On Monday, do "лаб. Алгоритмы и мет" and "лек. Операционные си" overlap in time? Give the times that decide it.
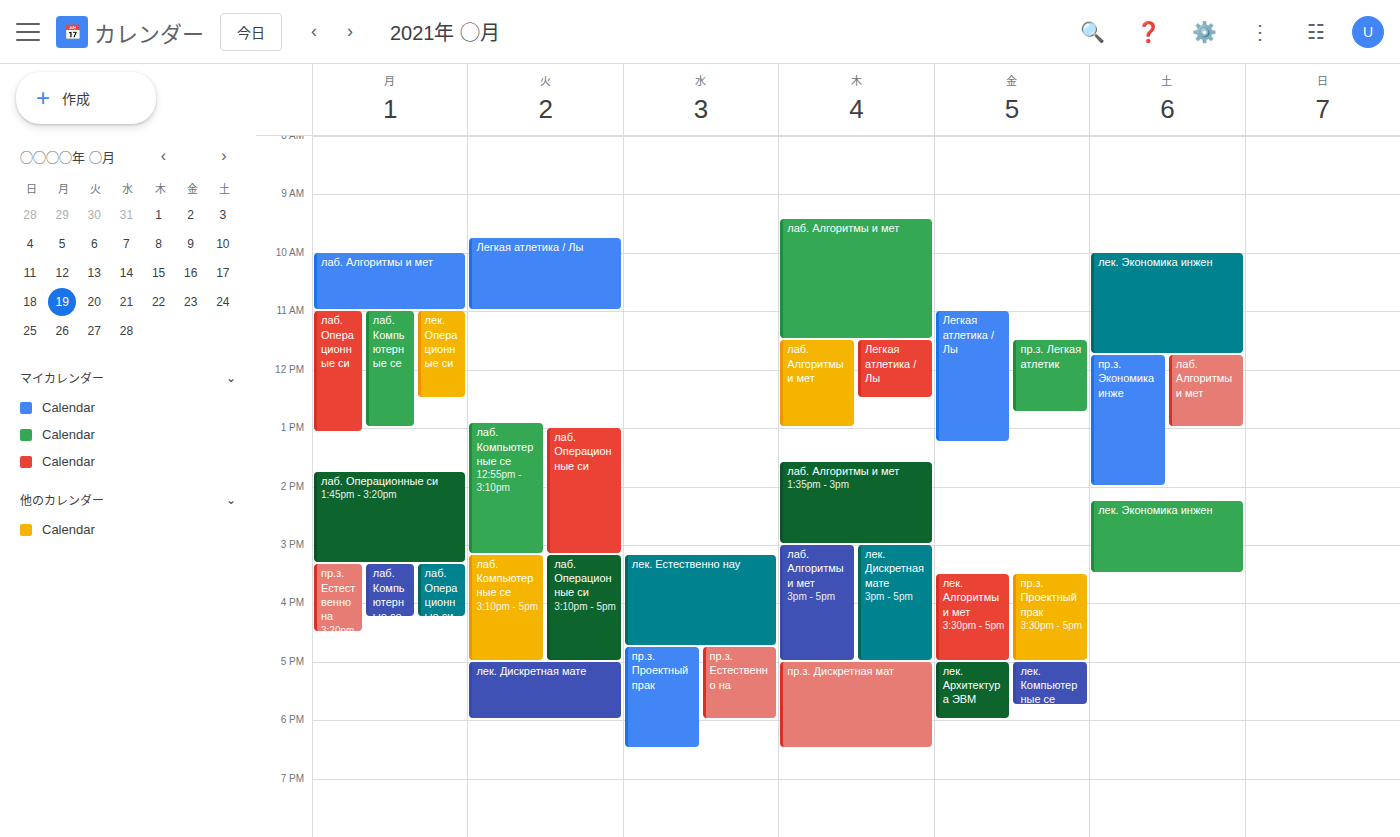
"лаб. Алгоритмы и мет" ends at 11:00, exactly when "лек. Операционные си" starts -- they touch but do not overlap.